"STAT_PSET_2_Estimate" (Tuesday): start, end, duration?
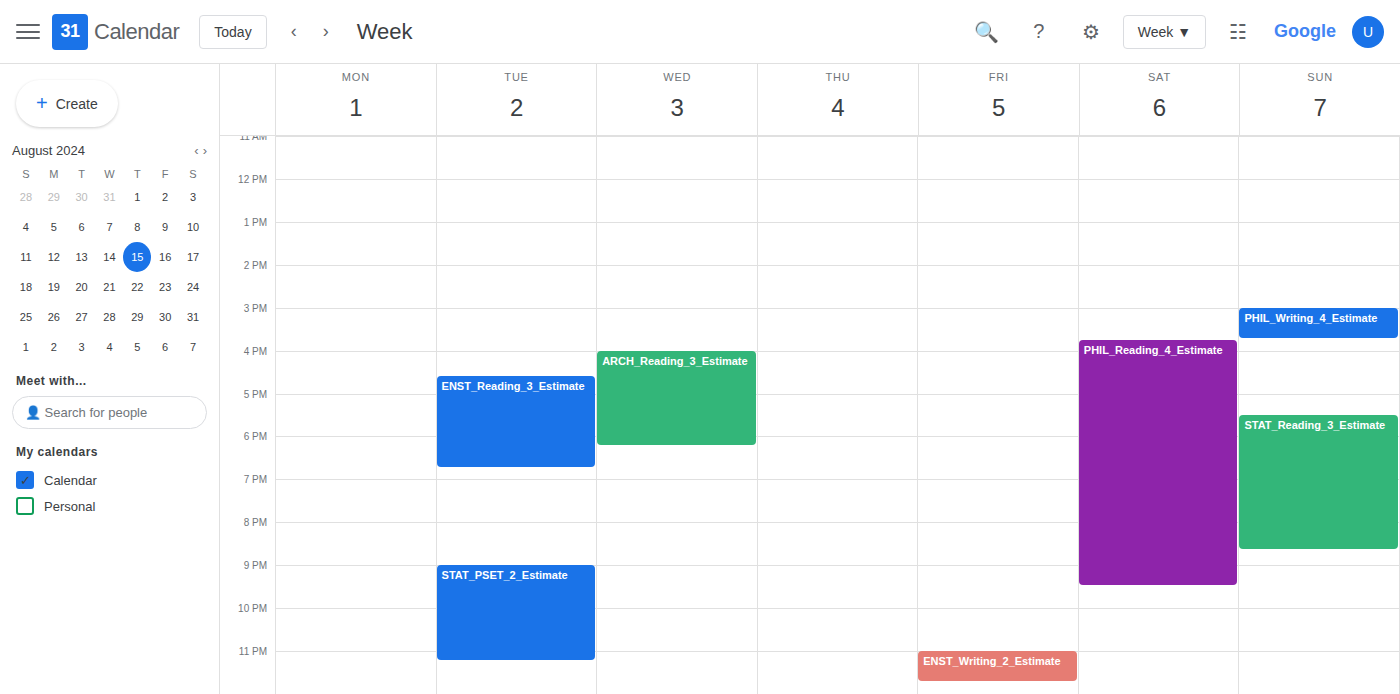
21:00 to 23:15, 2 hours 15 minutes